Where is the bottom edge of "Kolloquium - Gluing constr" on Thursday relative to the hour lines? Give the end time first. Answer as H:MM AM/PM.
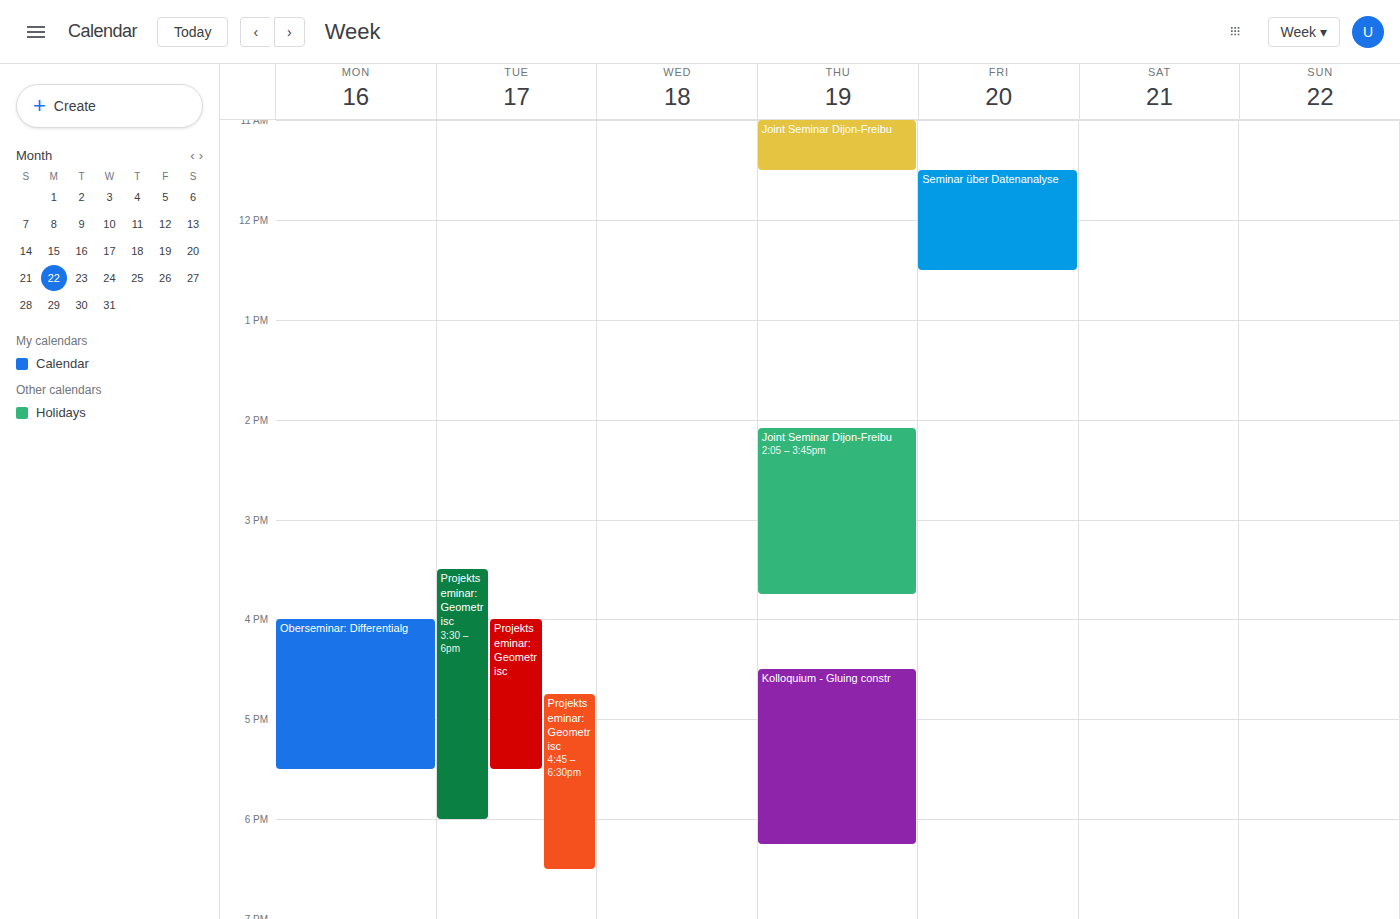
6:15 PM -- neither: a quarter of the way from the 6 PM line to the 7 PM line.